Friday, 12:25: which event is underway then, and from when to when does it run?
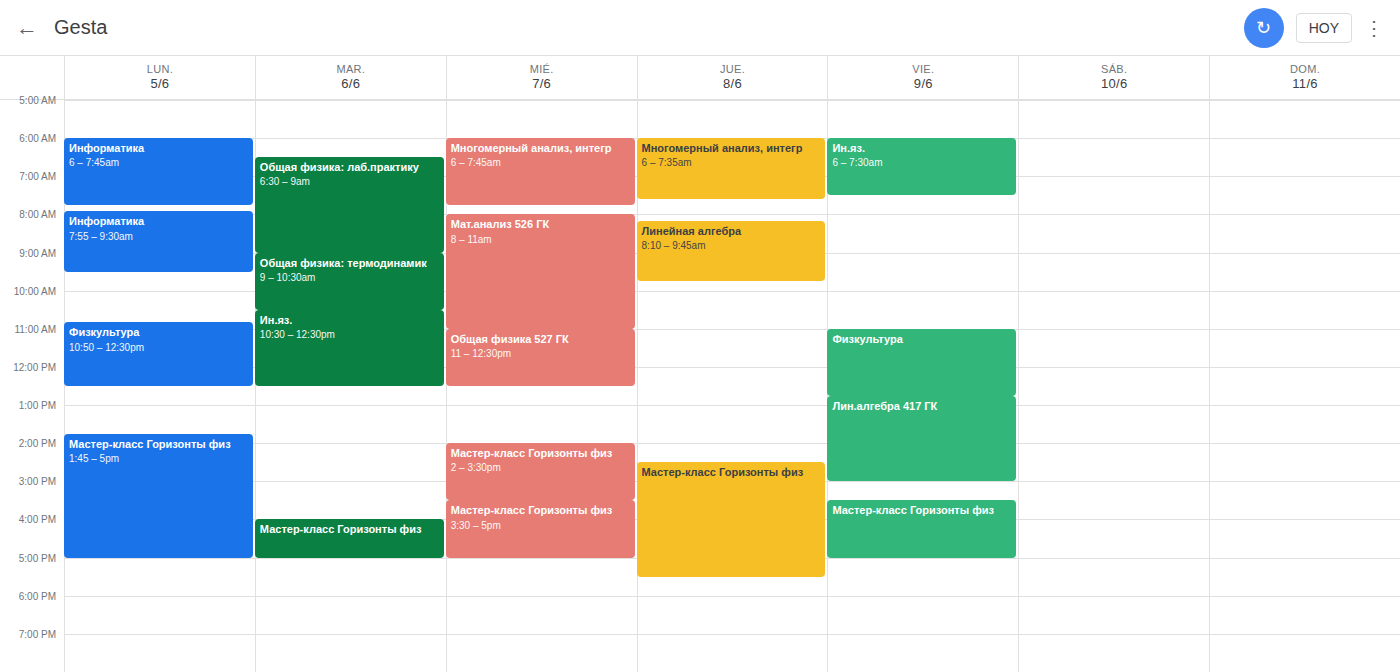
"Физкультура", 11:00 to 12:45